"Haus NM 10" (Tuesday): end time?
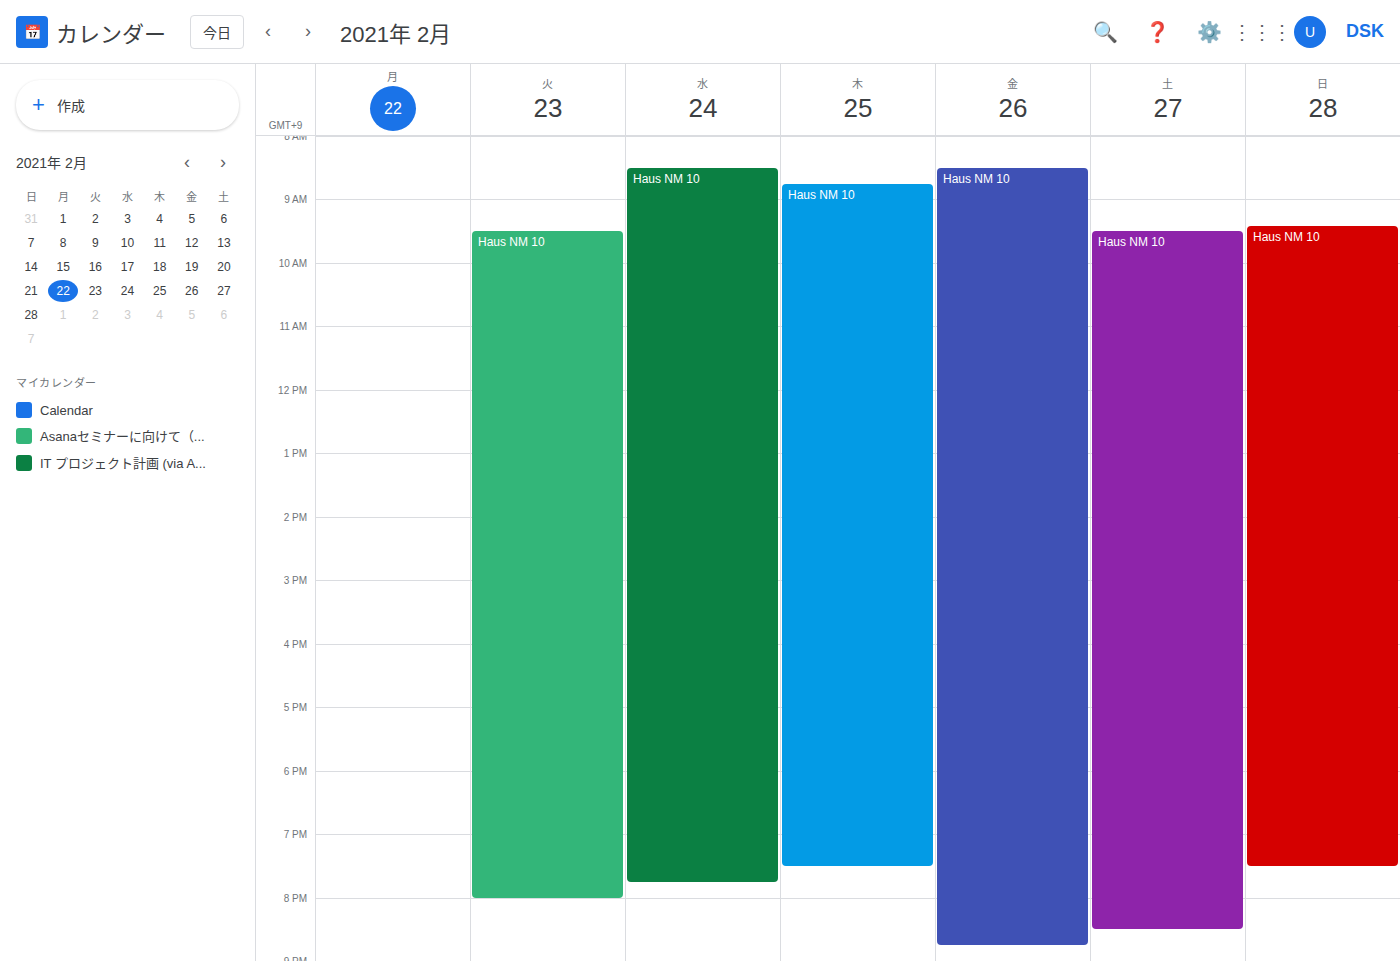
8:00 PM